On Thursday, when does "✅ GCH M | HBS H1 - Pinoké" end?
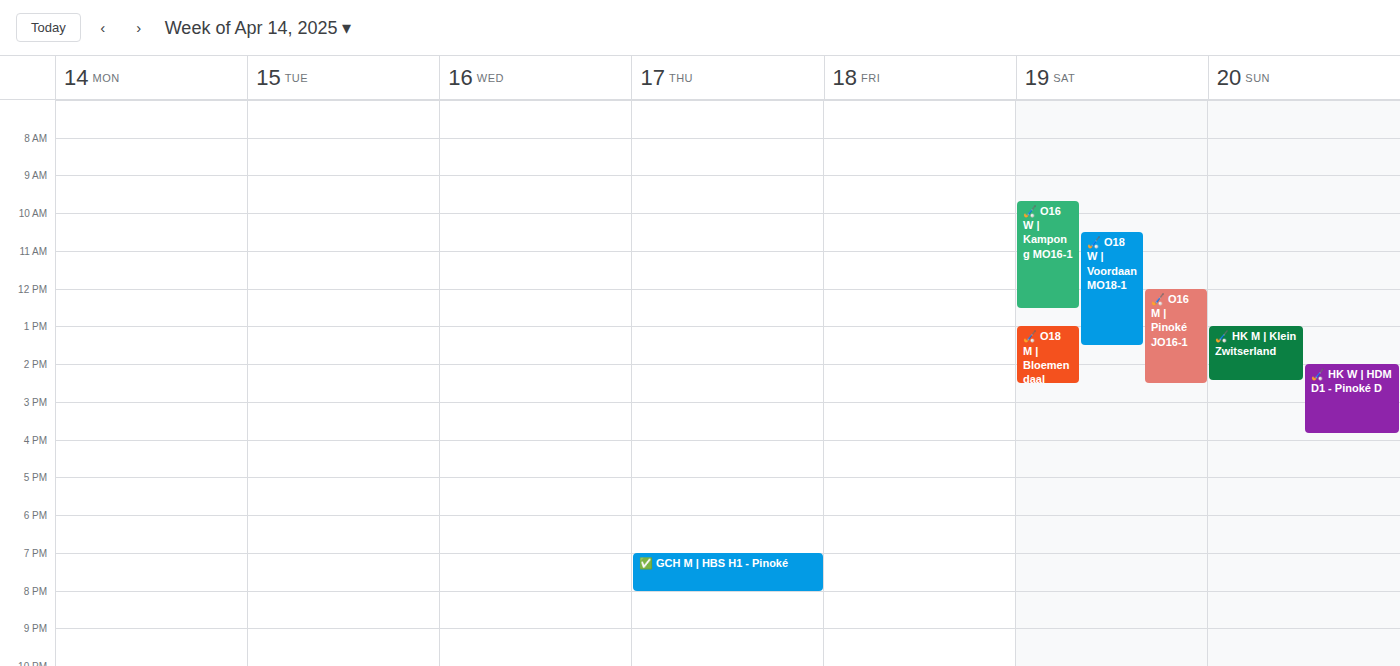
8:00 PM